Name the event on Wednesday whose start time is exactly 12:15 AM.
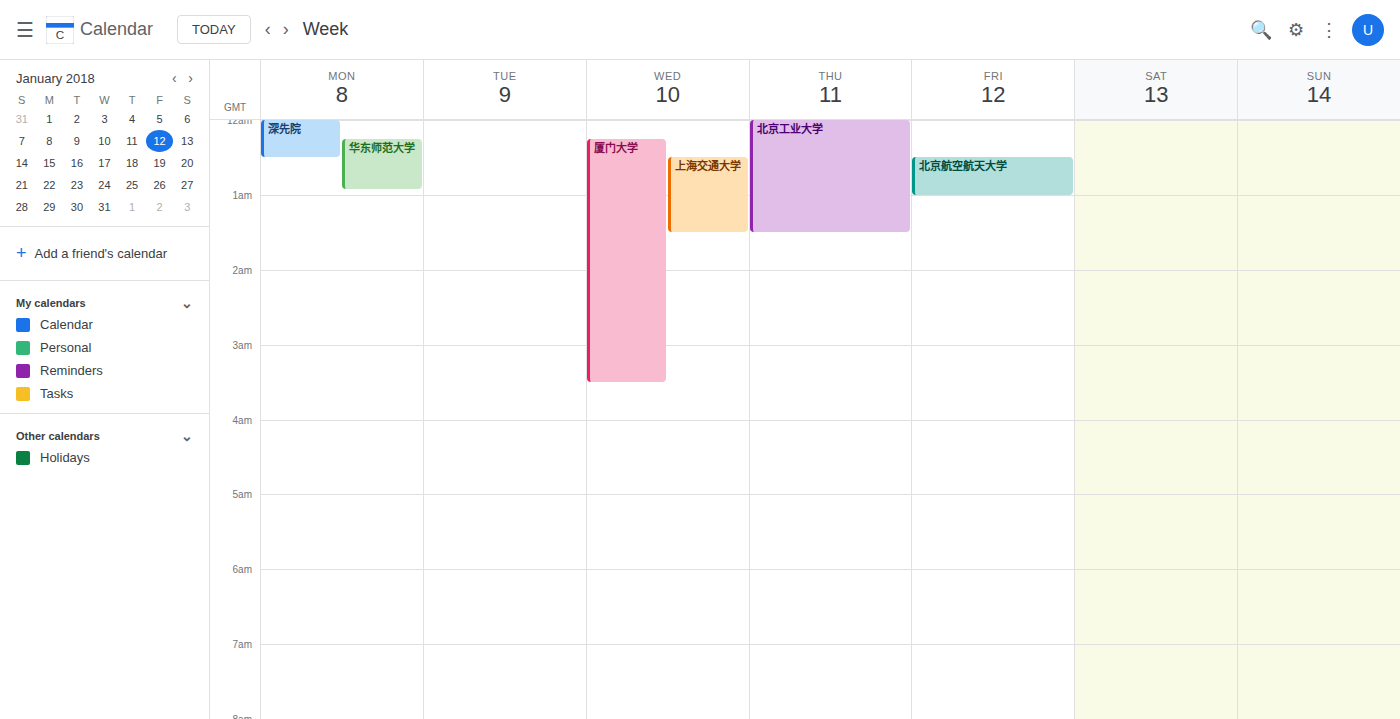
"厦门大学"